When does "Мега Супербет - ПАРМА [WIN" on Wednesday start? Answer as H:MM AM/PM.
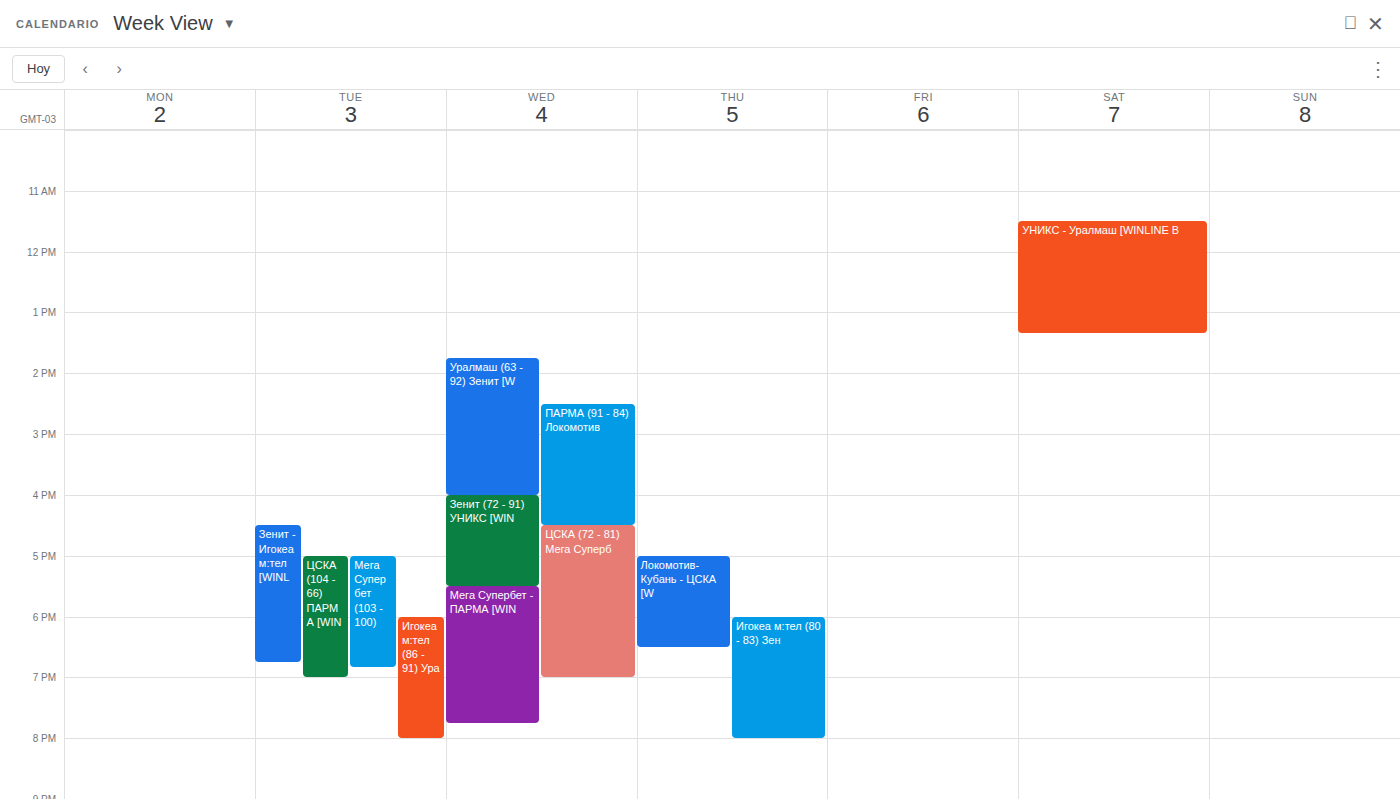
5:30 PM